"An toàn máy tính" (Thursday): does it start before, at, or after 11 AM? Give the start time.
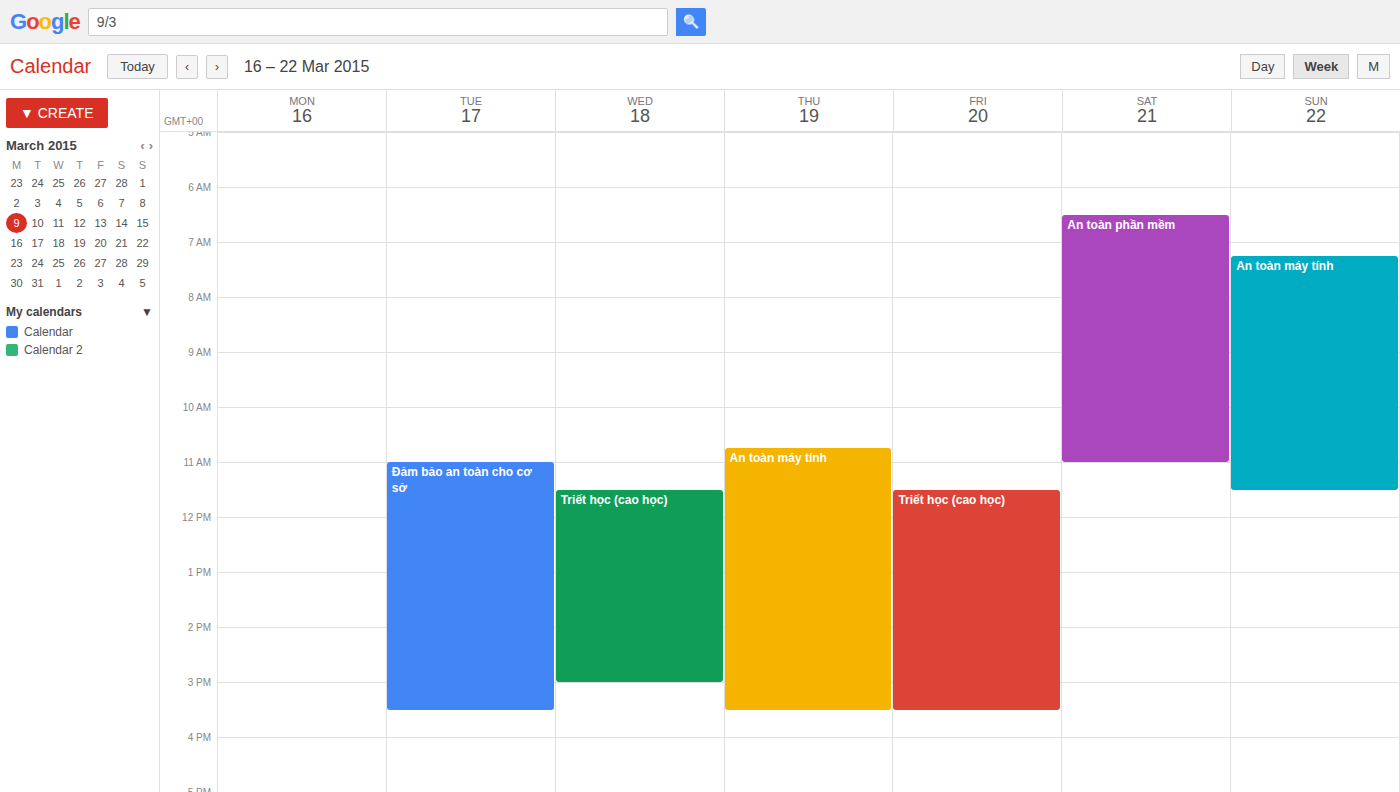
10:45 AM -- before 11 AM, 15 minutes above the 11 AM line.